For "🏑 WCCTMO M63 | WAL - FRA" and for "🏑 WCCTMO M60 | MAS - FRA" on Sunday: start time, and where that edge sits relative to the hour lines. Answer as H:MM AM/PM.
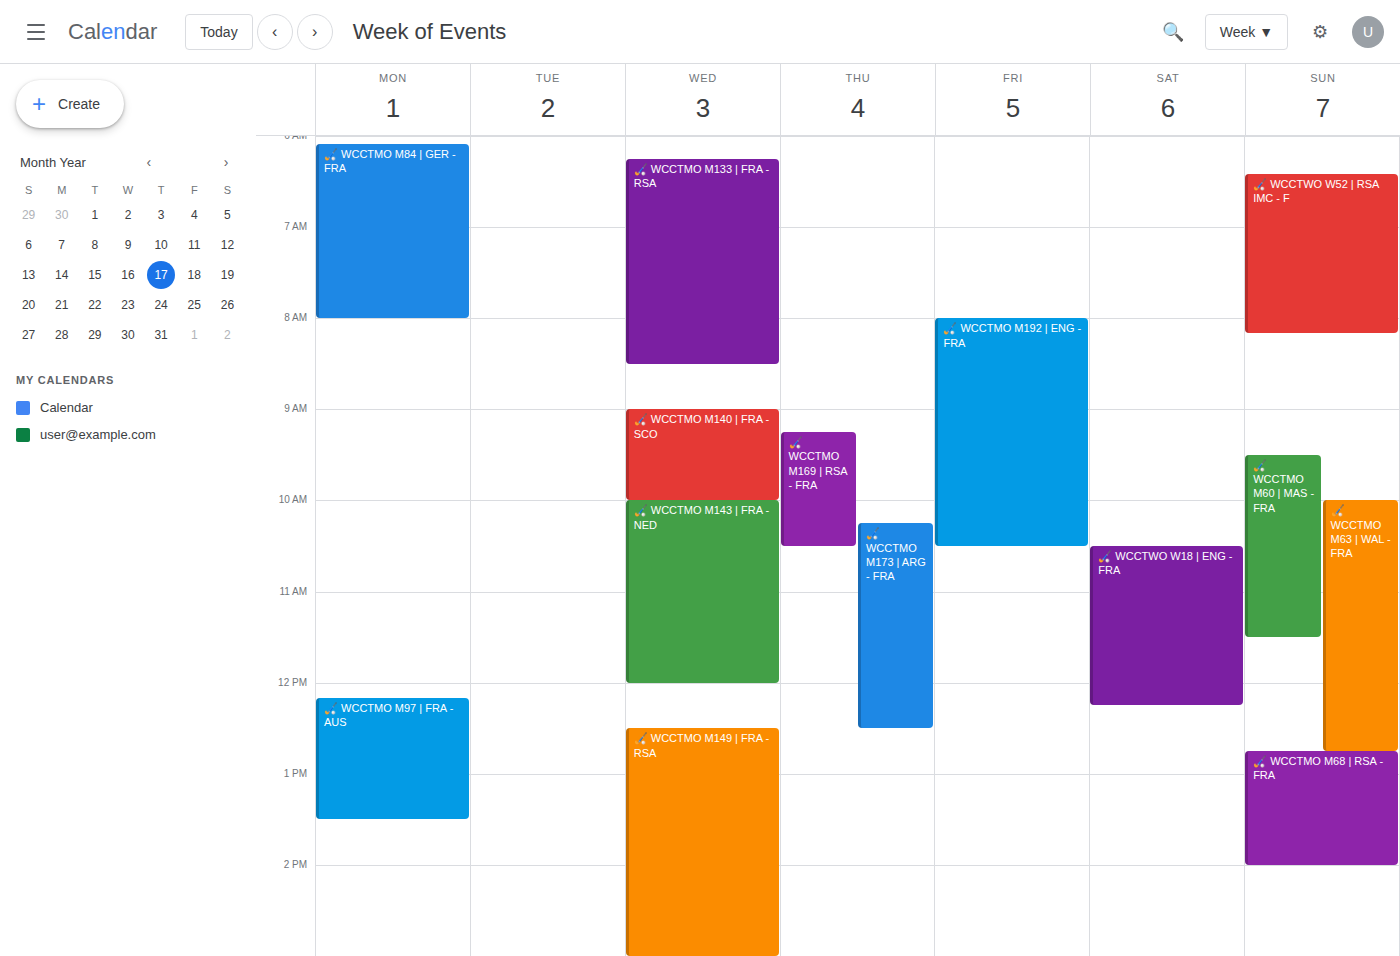
"🏑 WCCTMO M63 | WAL - FRA": 10:00 AM, exactly on the 10 AM line. "🏑 WCCTMO M60 | MAS - FRA": 9:30 AM, halfway between the 9 AM and 10 AM lines.